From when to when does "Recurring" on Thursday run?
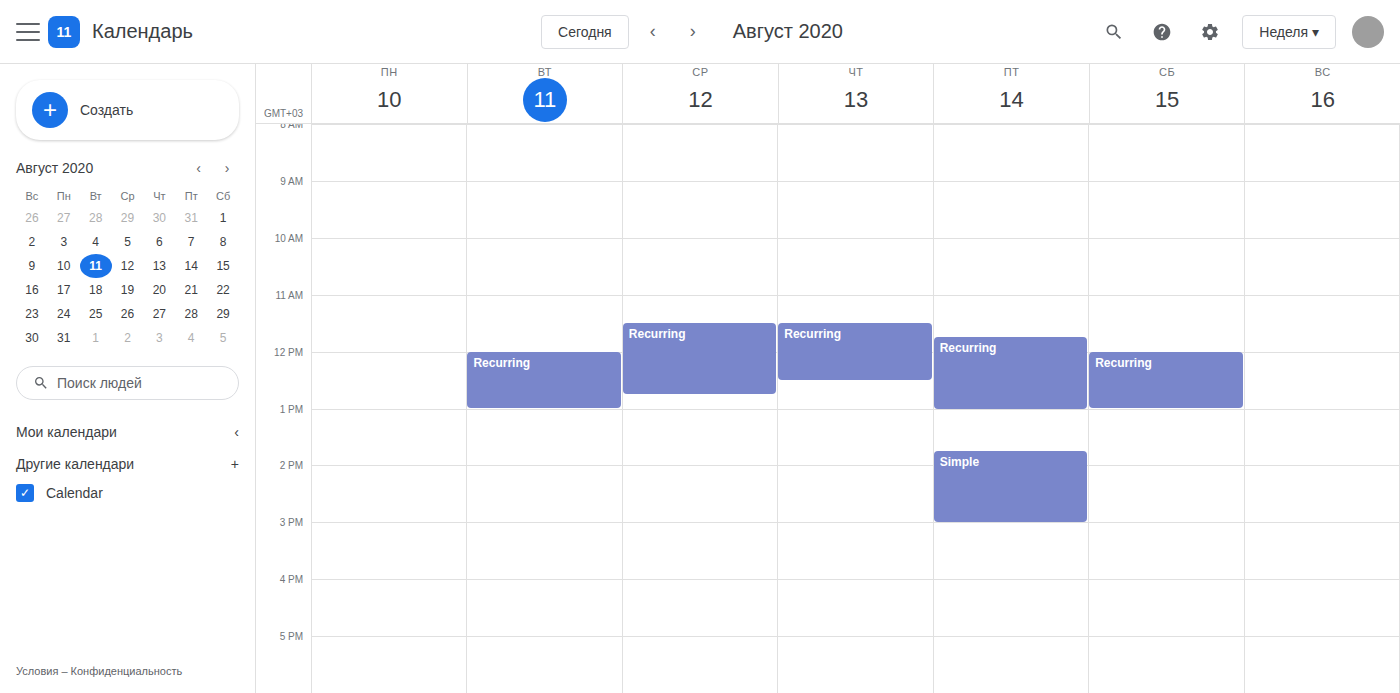
11:30 AM to 12:30 PM